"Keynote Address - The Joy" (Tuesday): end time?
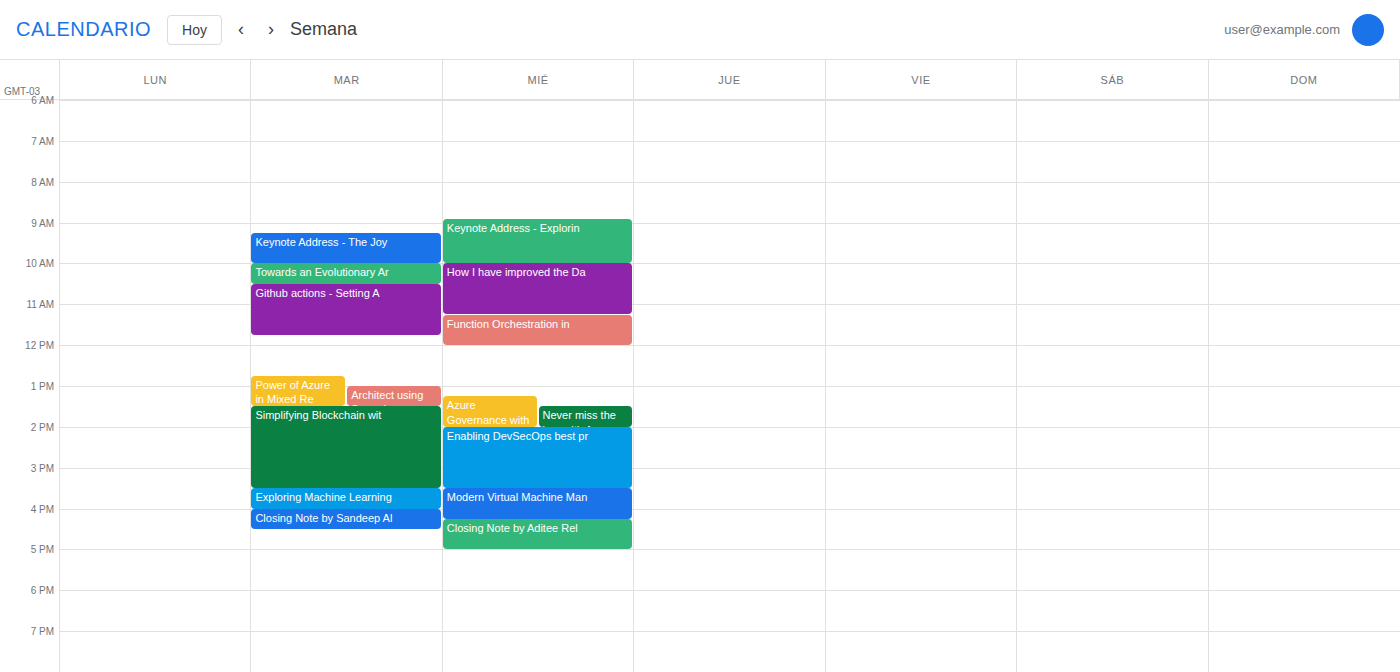
10:00 AM